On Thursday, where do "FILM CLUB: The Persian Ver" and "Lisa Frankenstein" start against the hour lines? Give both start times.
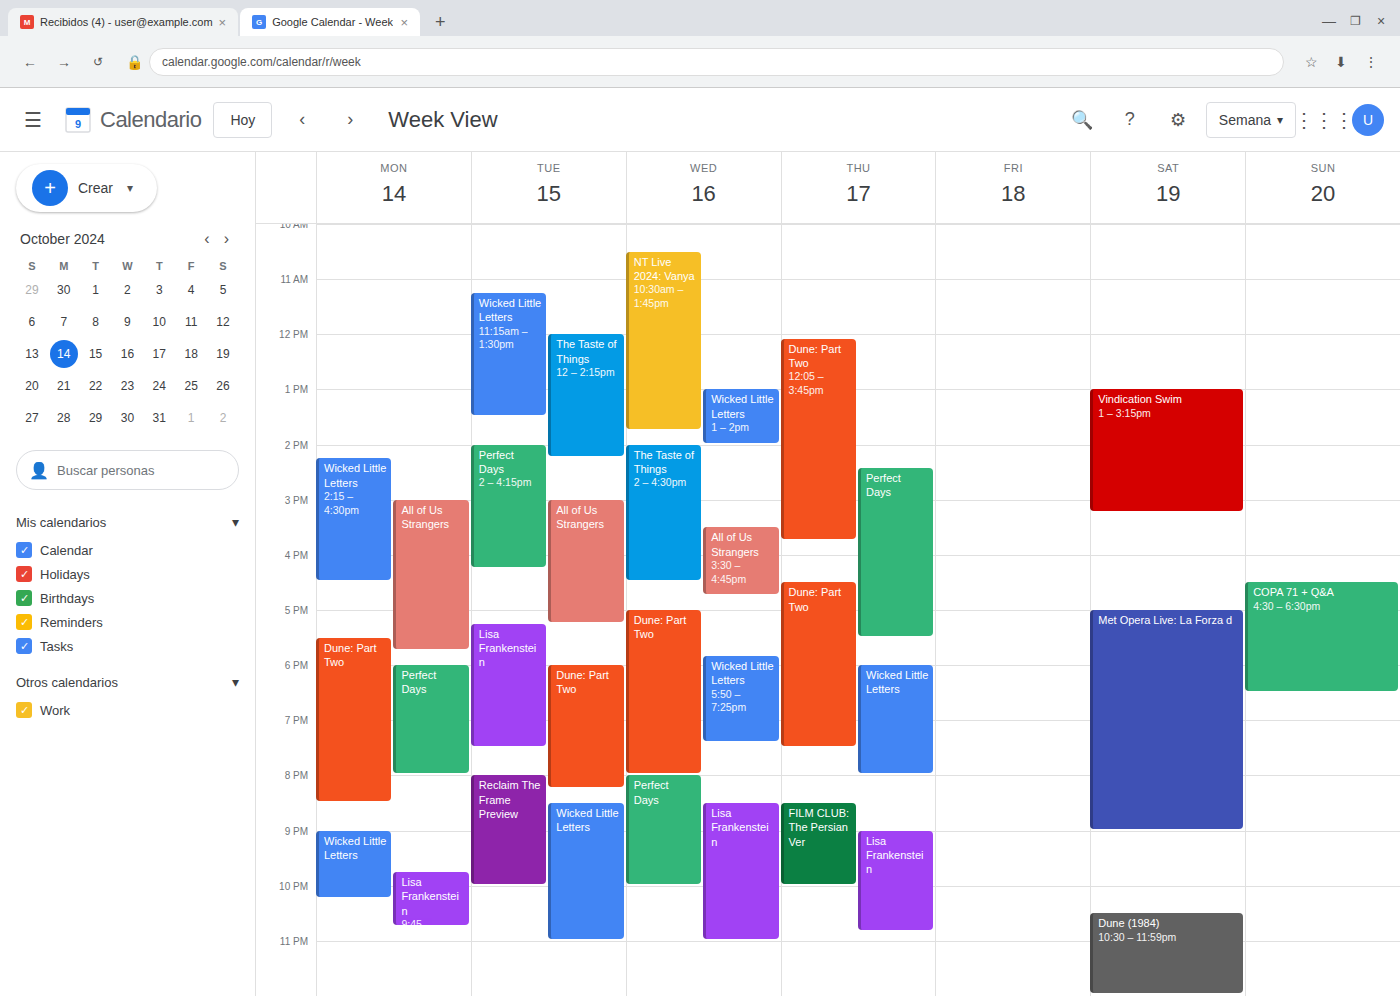
"FILM CLUB: The Persian Ver": 8:30 PM, halfway between the 8 PM and 9 PM lines. "Lisa Frankenstein": 9:00 PM, exactly on the 9 PM line.